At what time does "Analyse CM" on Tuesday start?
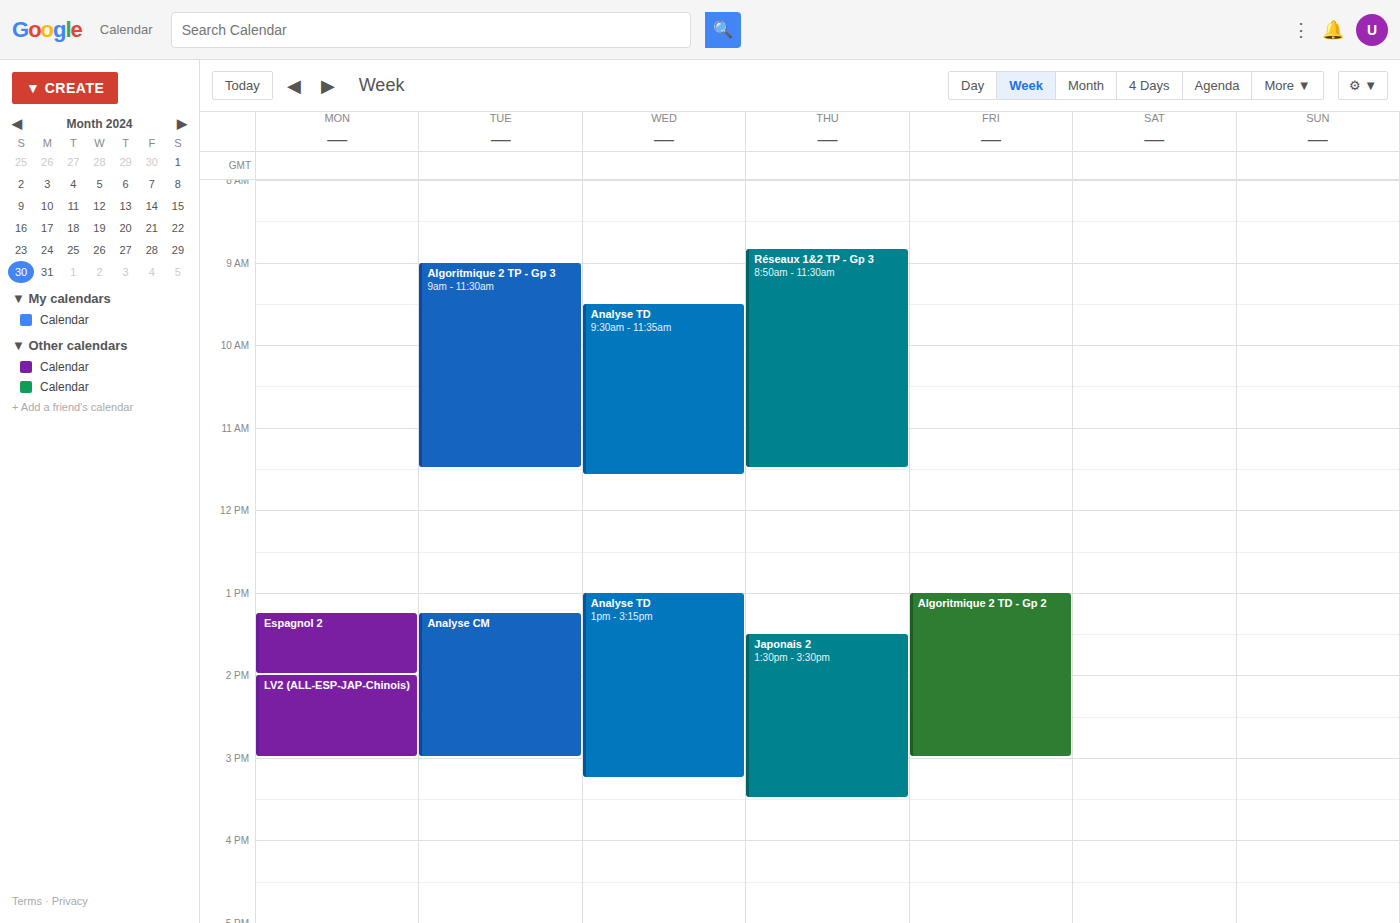
1:15 PM